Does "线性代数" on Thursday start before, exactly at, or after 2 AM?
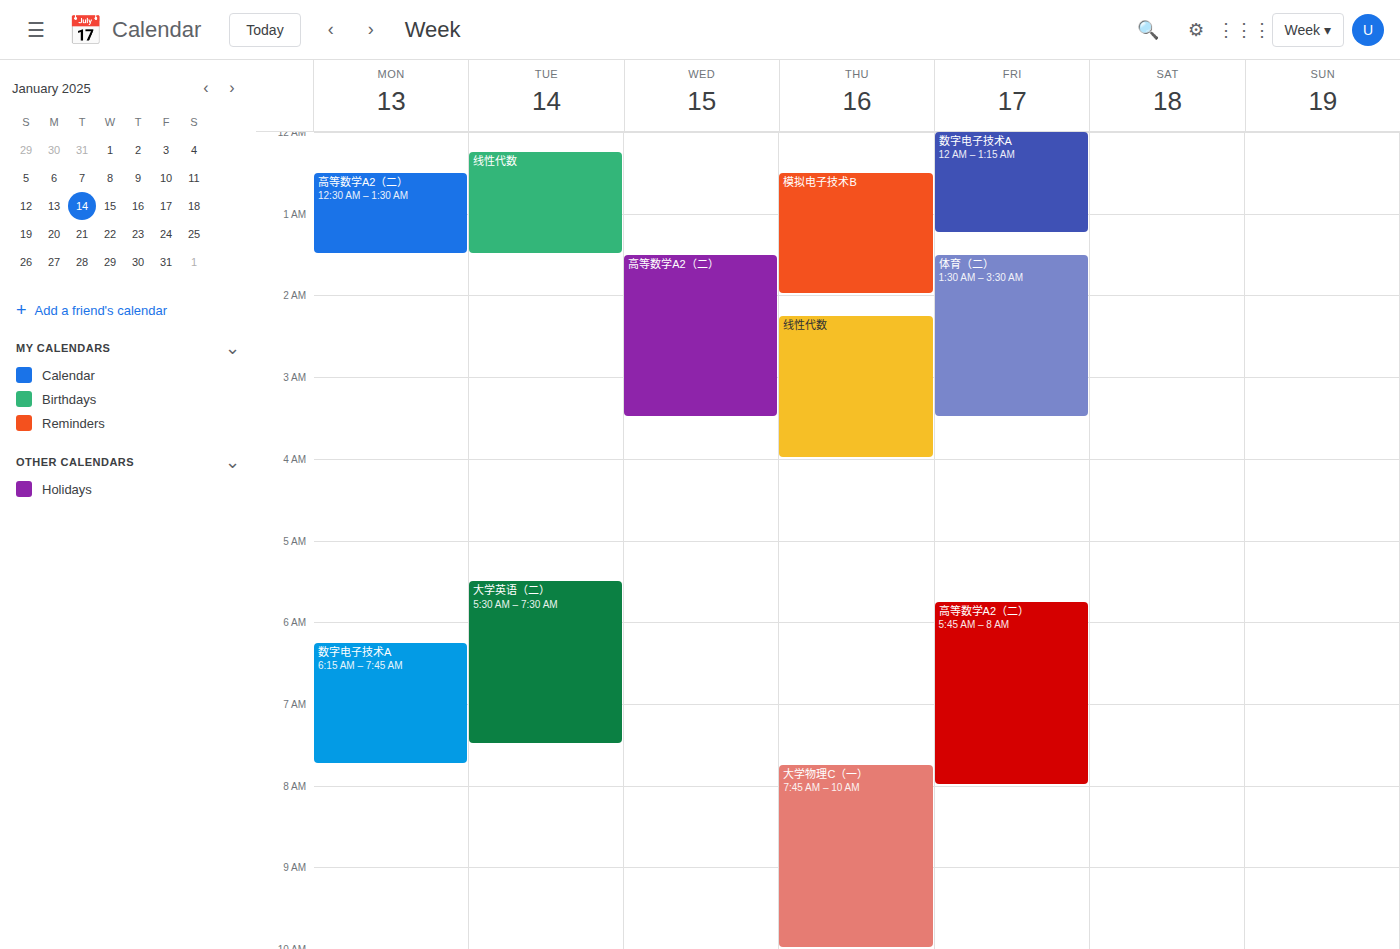
2:15 AM -- after 2 AM, 15 minutes below the 2 AM line.